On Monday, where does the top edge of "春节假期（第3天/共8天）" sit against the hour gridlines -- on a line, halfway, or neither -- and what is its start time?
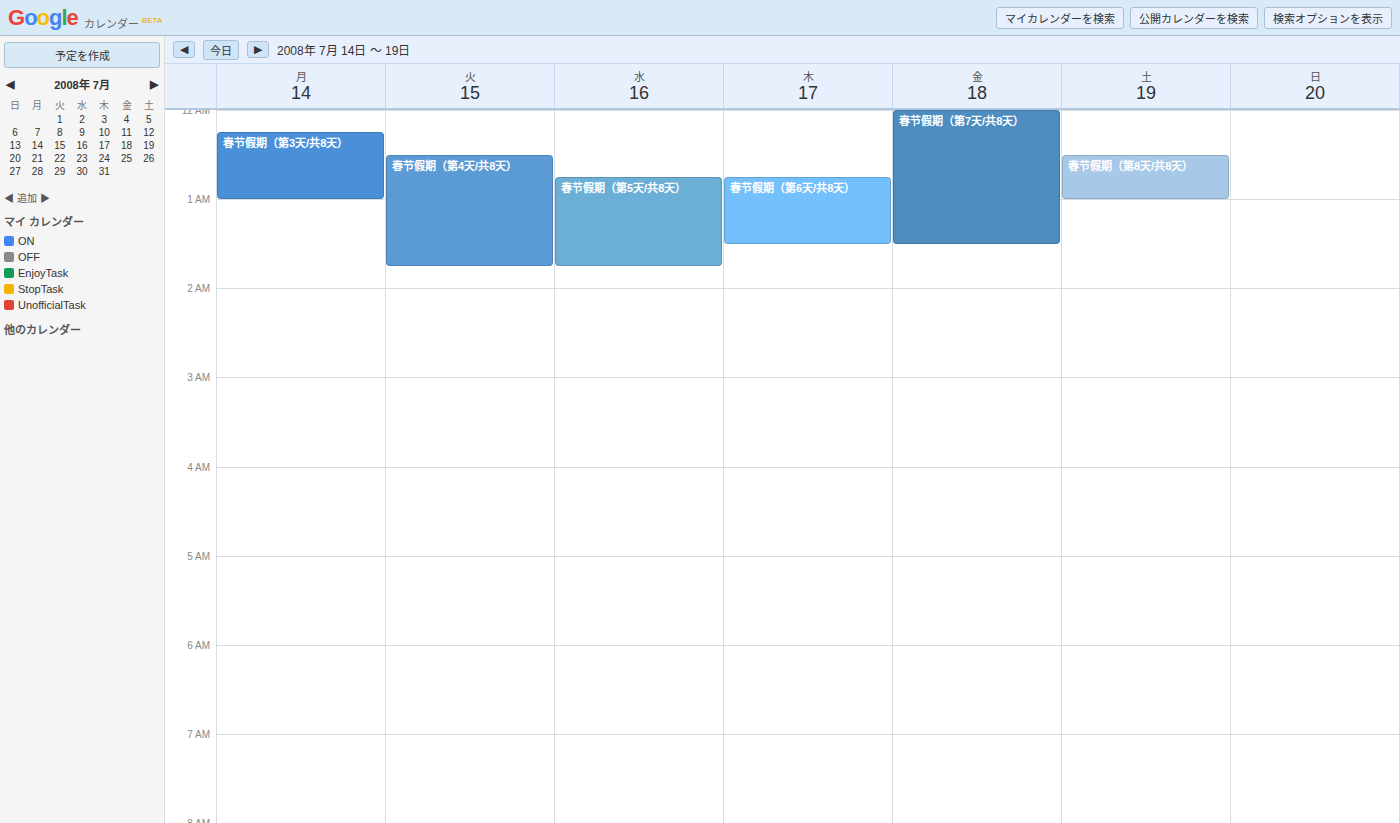
12:15 AM -- neither: a quarter of the way from the 12 AM line to the 1 AM line.